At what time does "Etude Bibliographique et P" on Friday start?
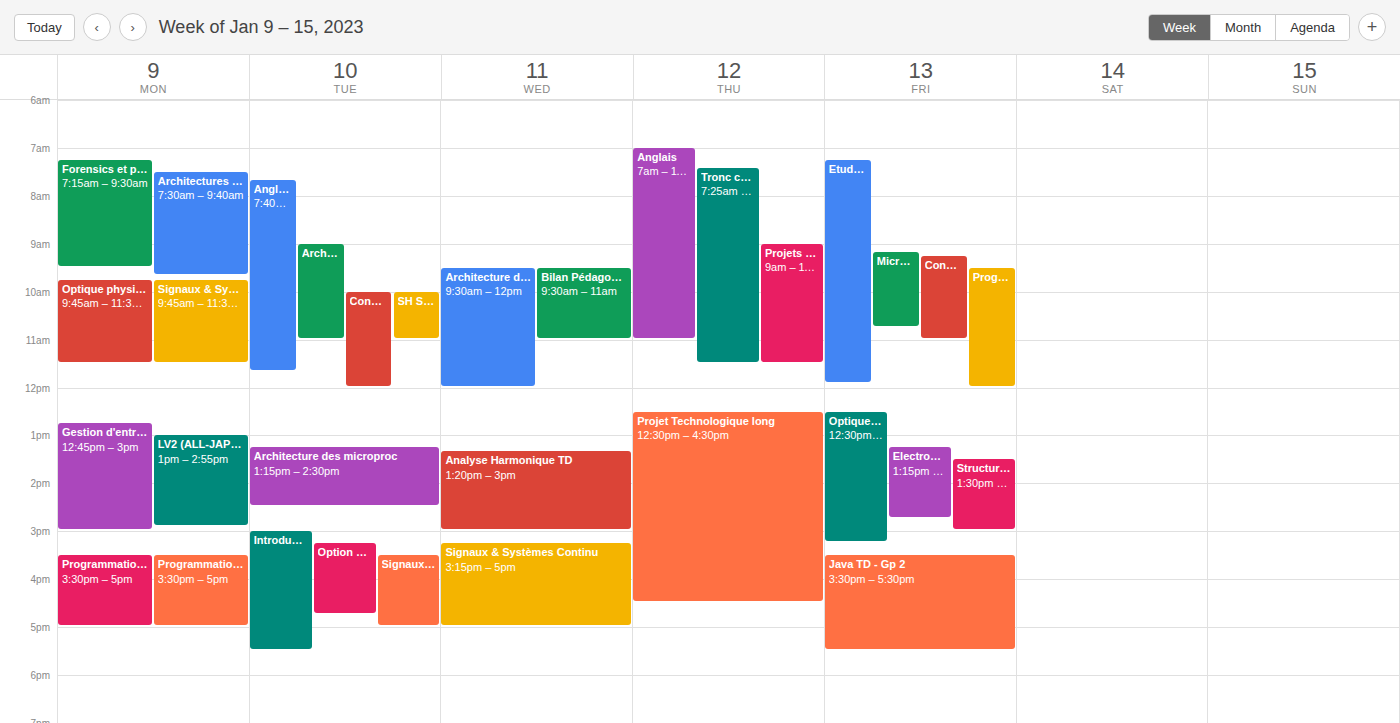
7:15 AM